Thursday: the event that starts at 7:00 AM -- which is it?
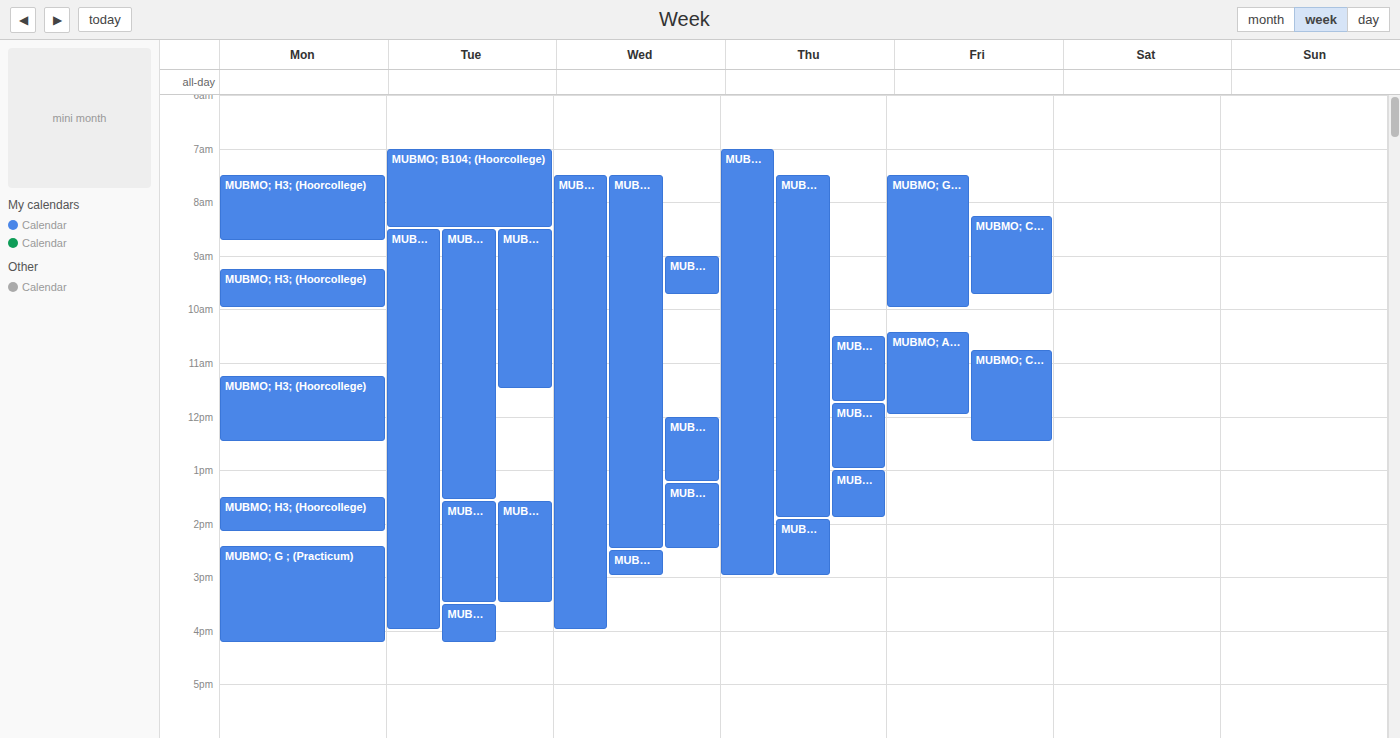
"MUBMO; G43; (Practicum); V"